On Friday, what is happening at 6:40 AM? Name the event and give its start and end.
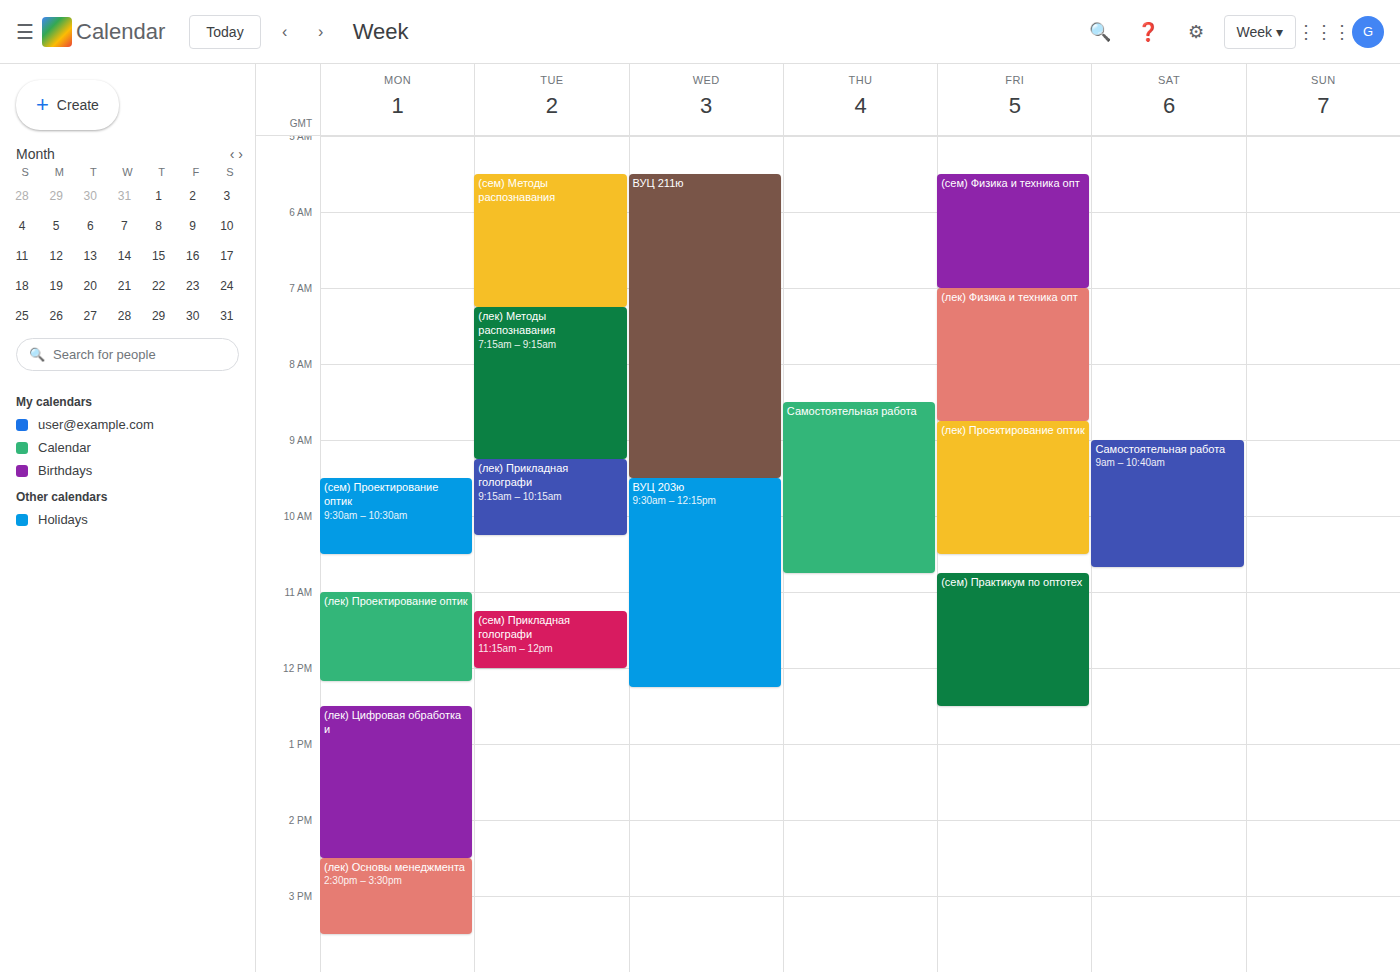
"(сем) Физика и техника опт", 5:30 AM to 7:00 AM